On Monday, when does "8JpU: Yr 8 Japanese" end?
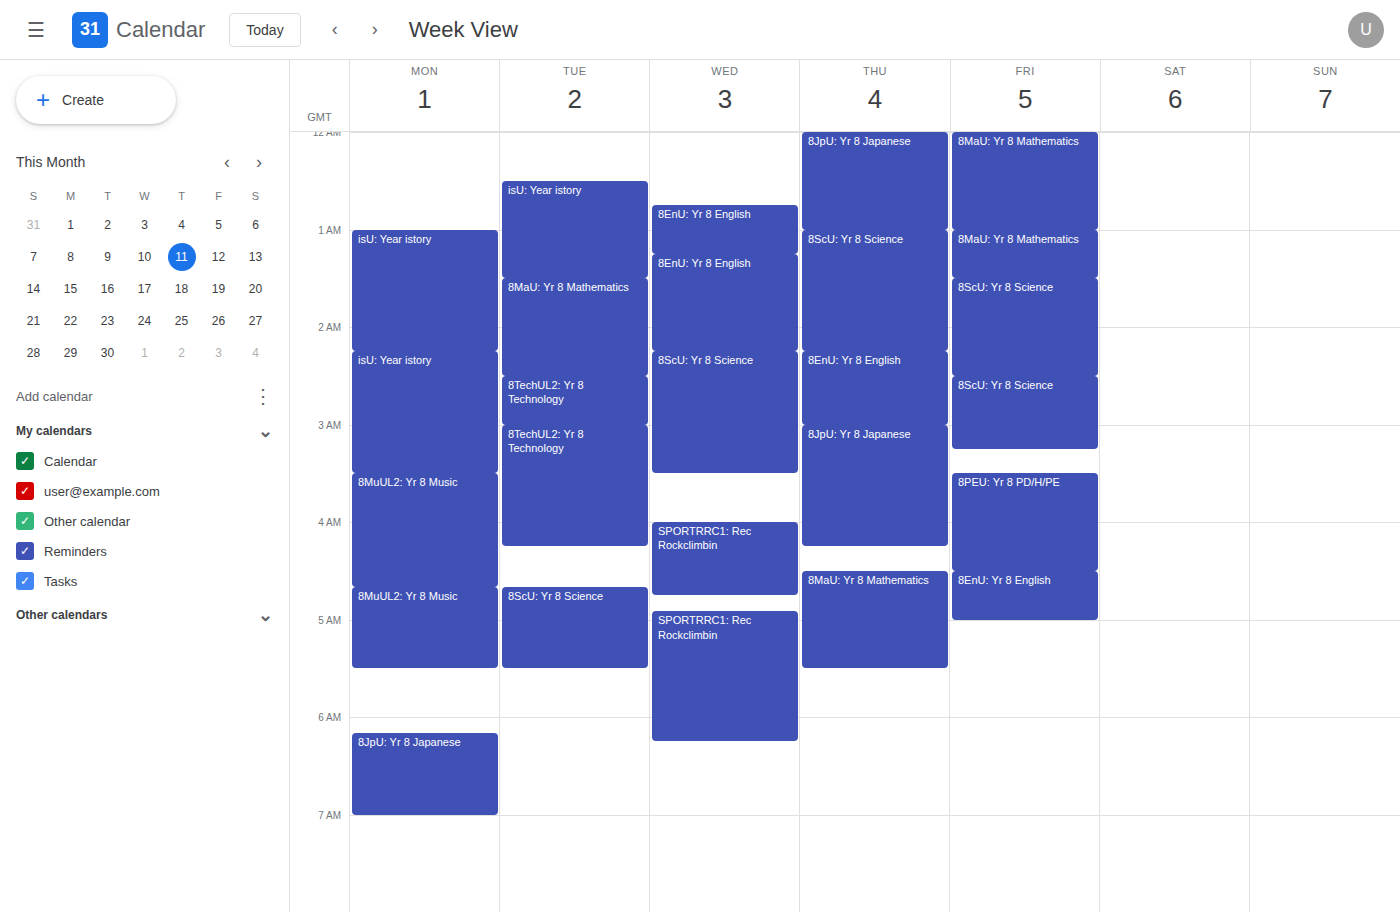
7:00 AM